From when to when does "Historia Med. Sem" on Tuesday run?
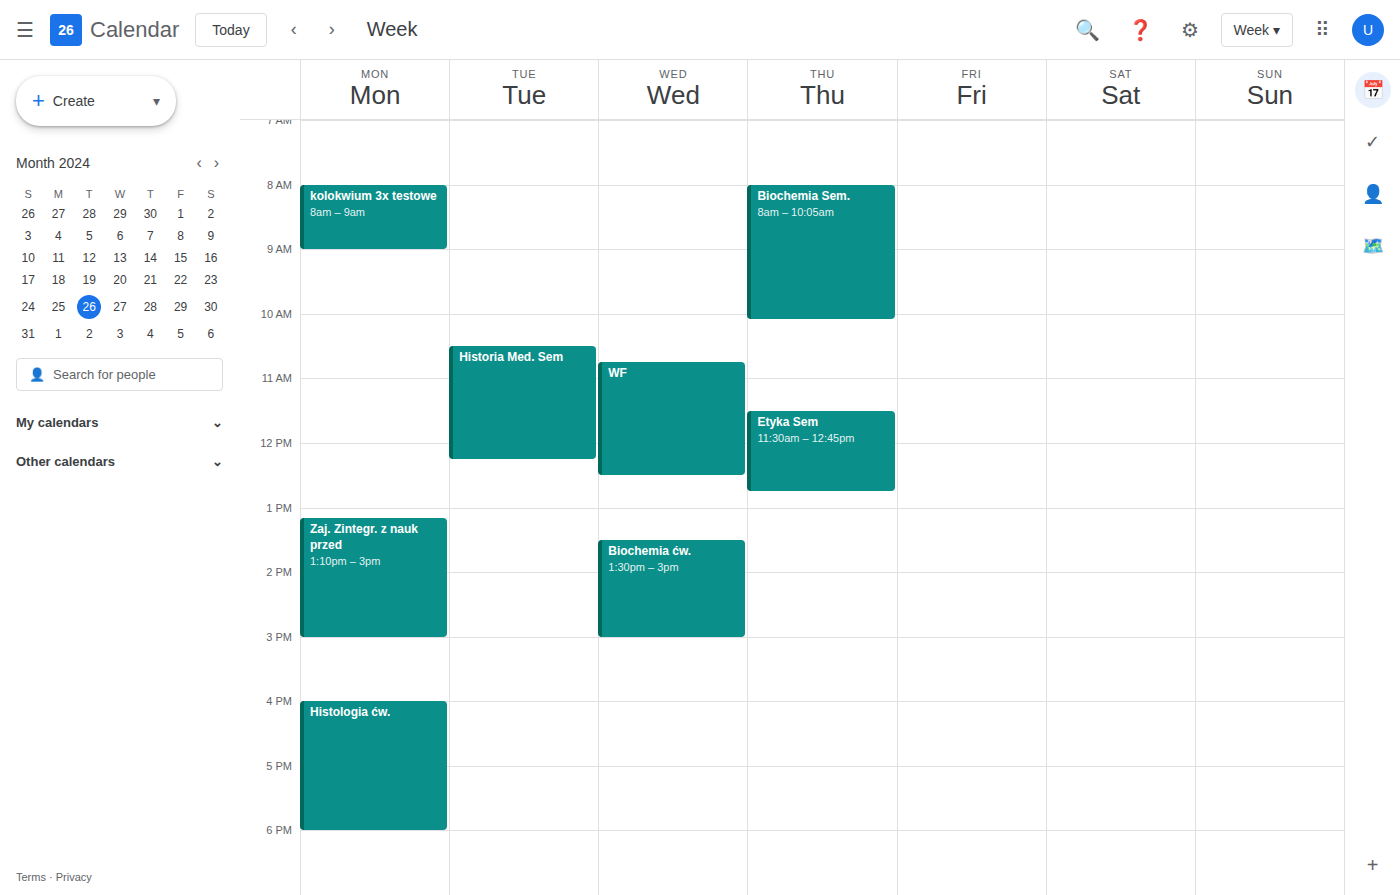
10:30 to 12:15